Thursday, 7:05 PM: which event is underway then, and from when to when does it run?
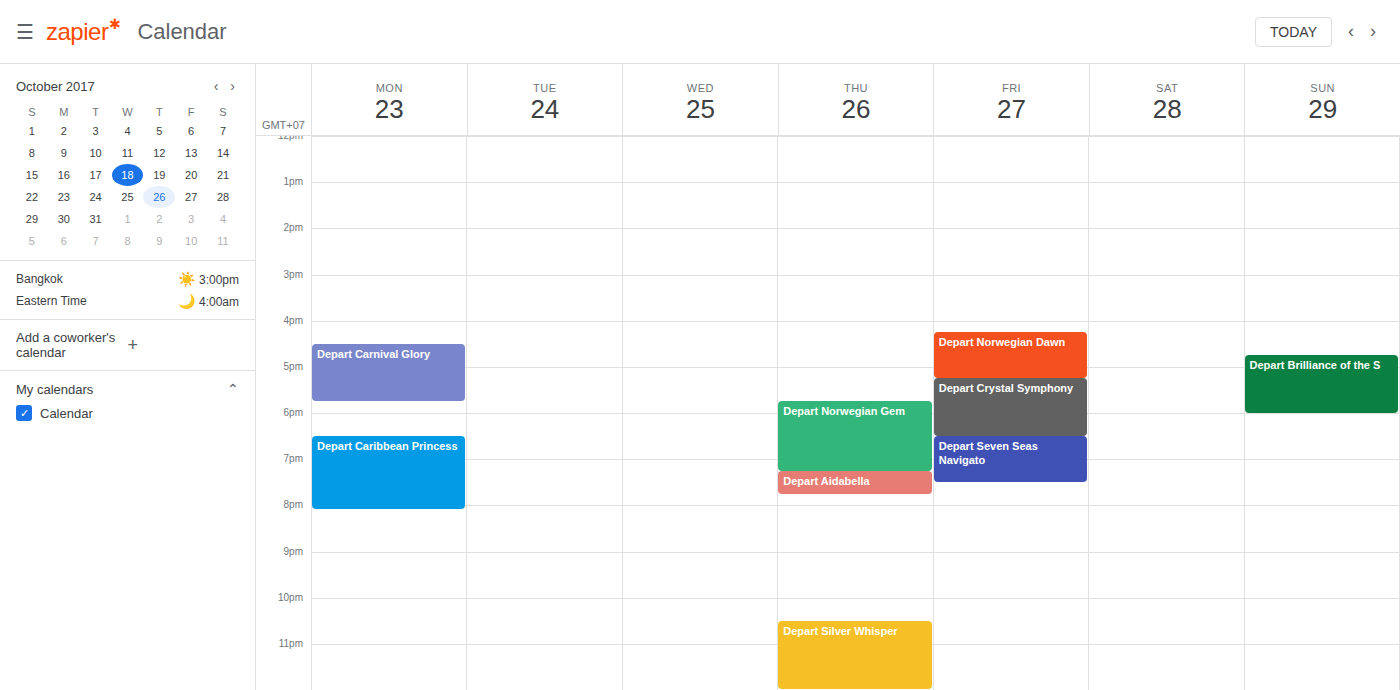
"Depart Norwegian Gem", 5:45 PM to 7:15 PM